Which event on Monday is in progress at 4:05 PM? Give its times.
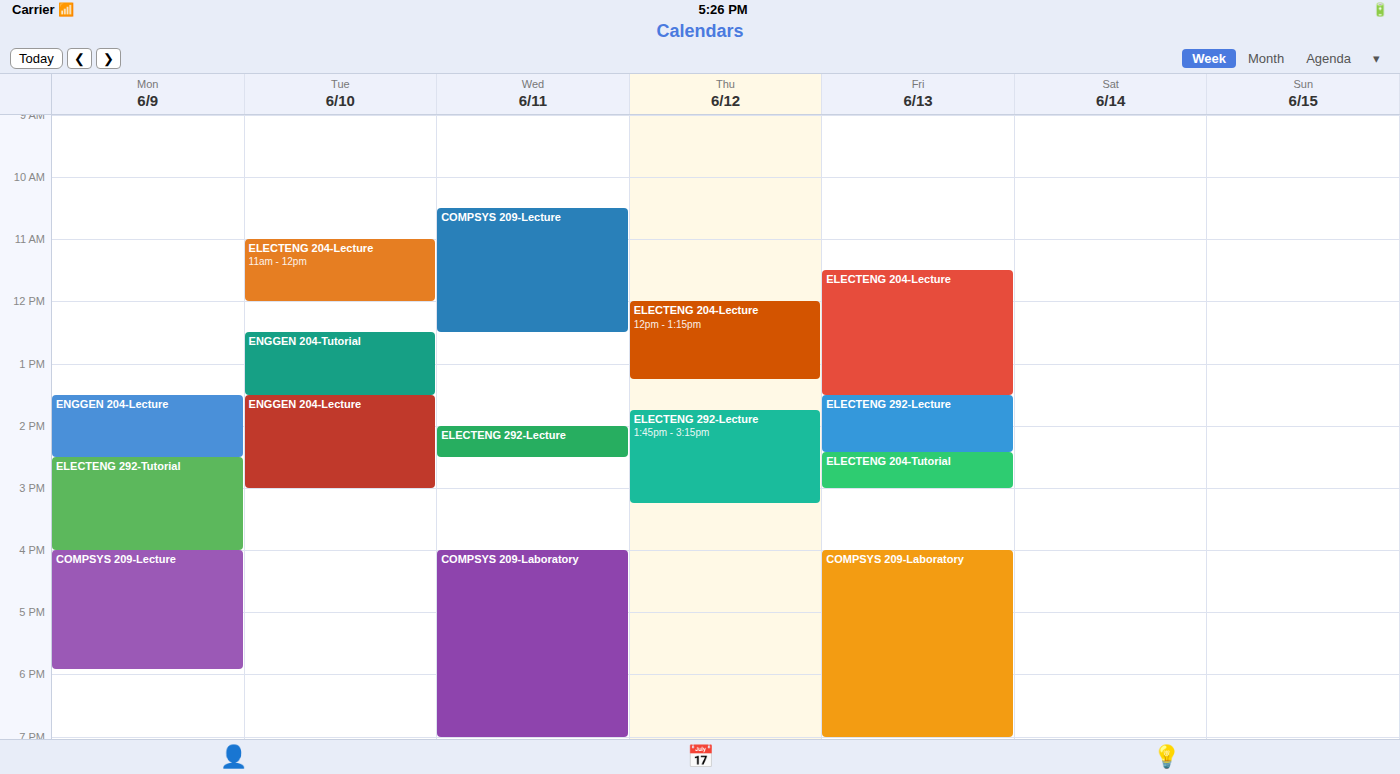
"COMPSYS 209-Lecture", 4:00 PM to 5:55 PM